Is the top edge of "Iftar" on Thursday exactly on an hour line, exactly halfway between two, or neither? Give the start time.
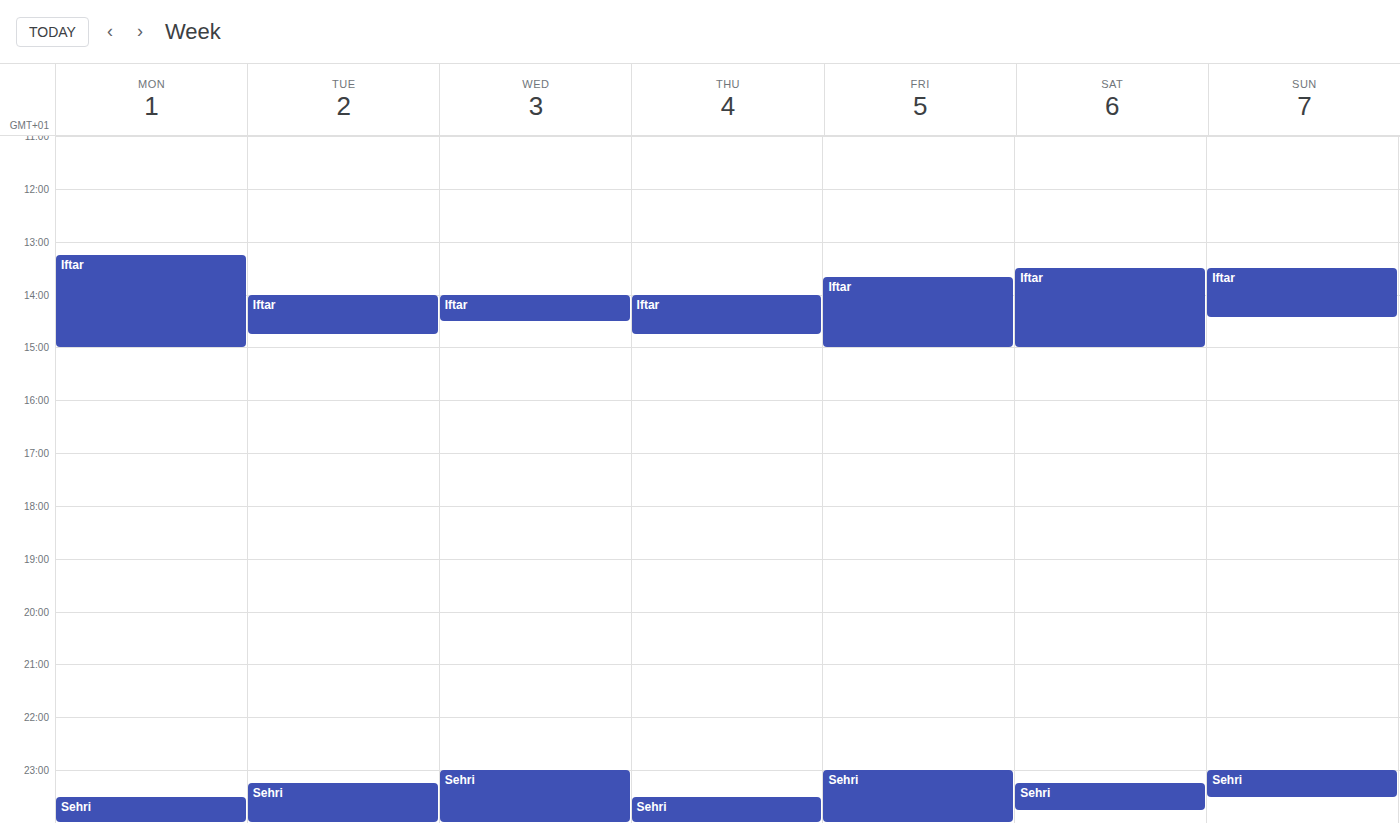
14:00 -- exactly on the 14:00 line.